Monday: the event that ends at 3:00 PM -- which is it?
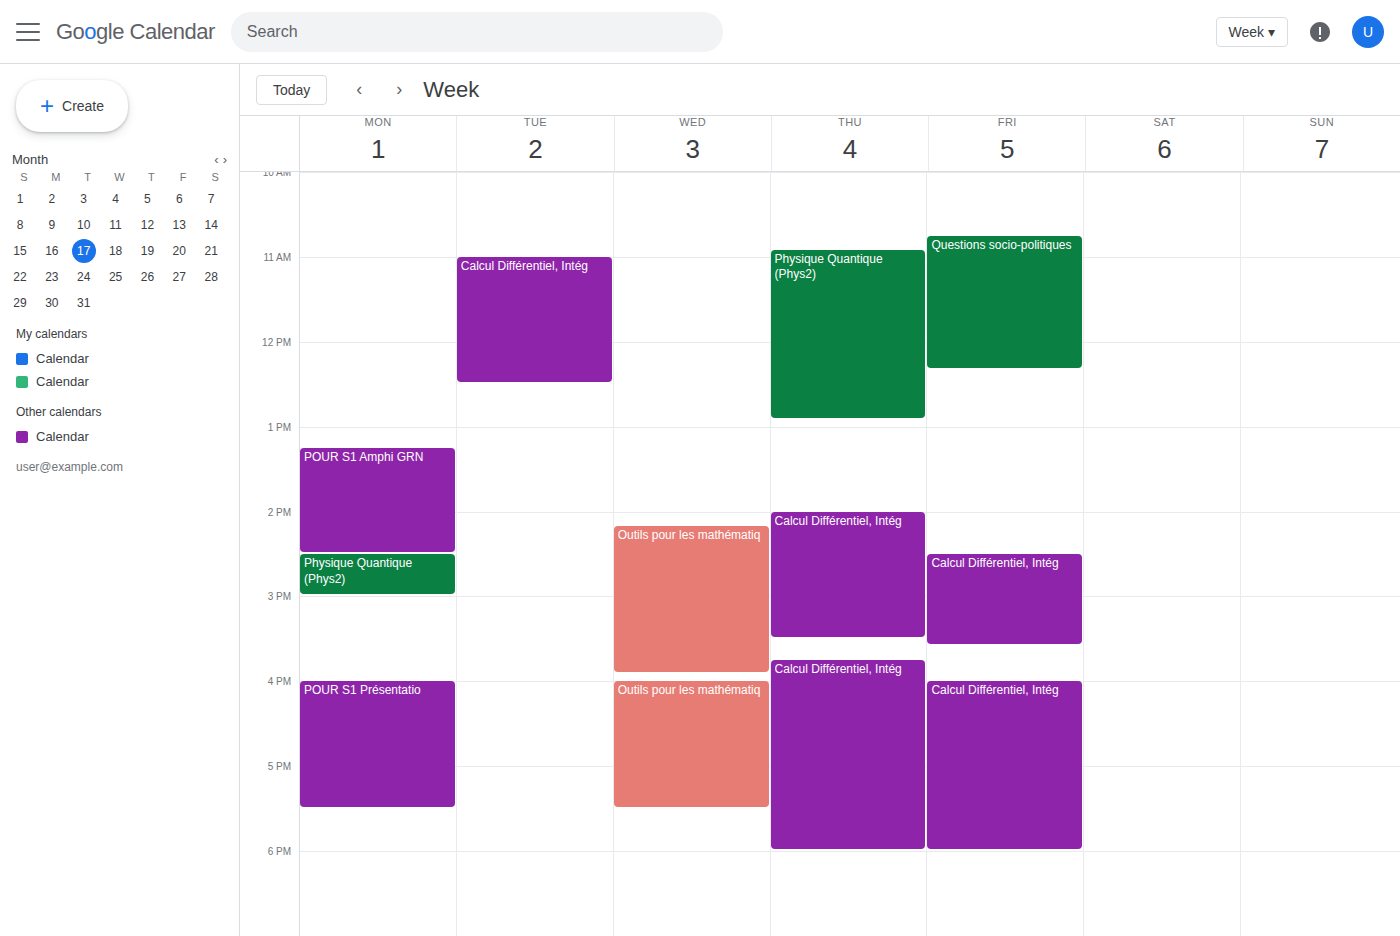
"Physique Quantique (Phys2)"